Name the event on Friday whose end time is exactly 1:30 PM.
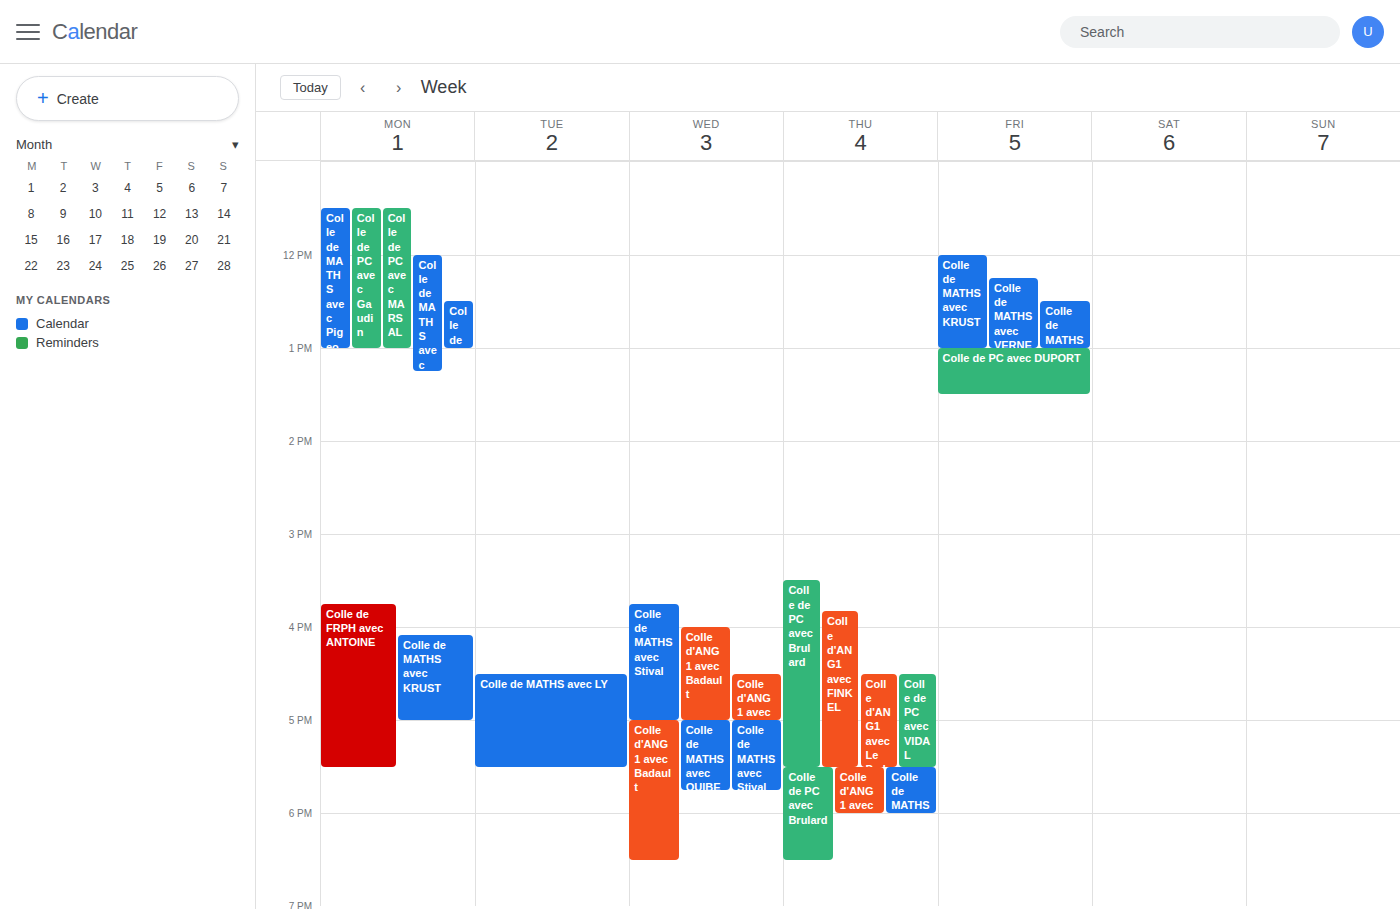
"Colle de PC avec DUPORT"